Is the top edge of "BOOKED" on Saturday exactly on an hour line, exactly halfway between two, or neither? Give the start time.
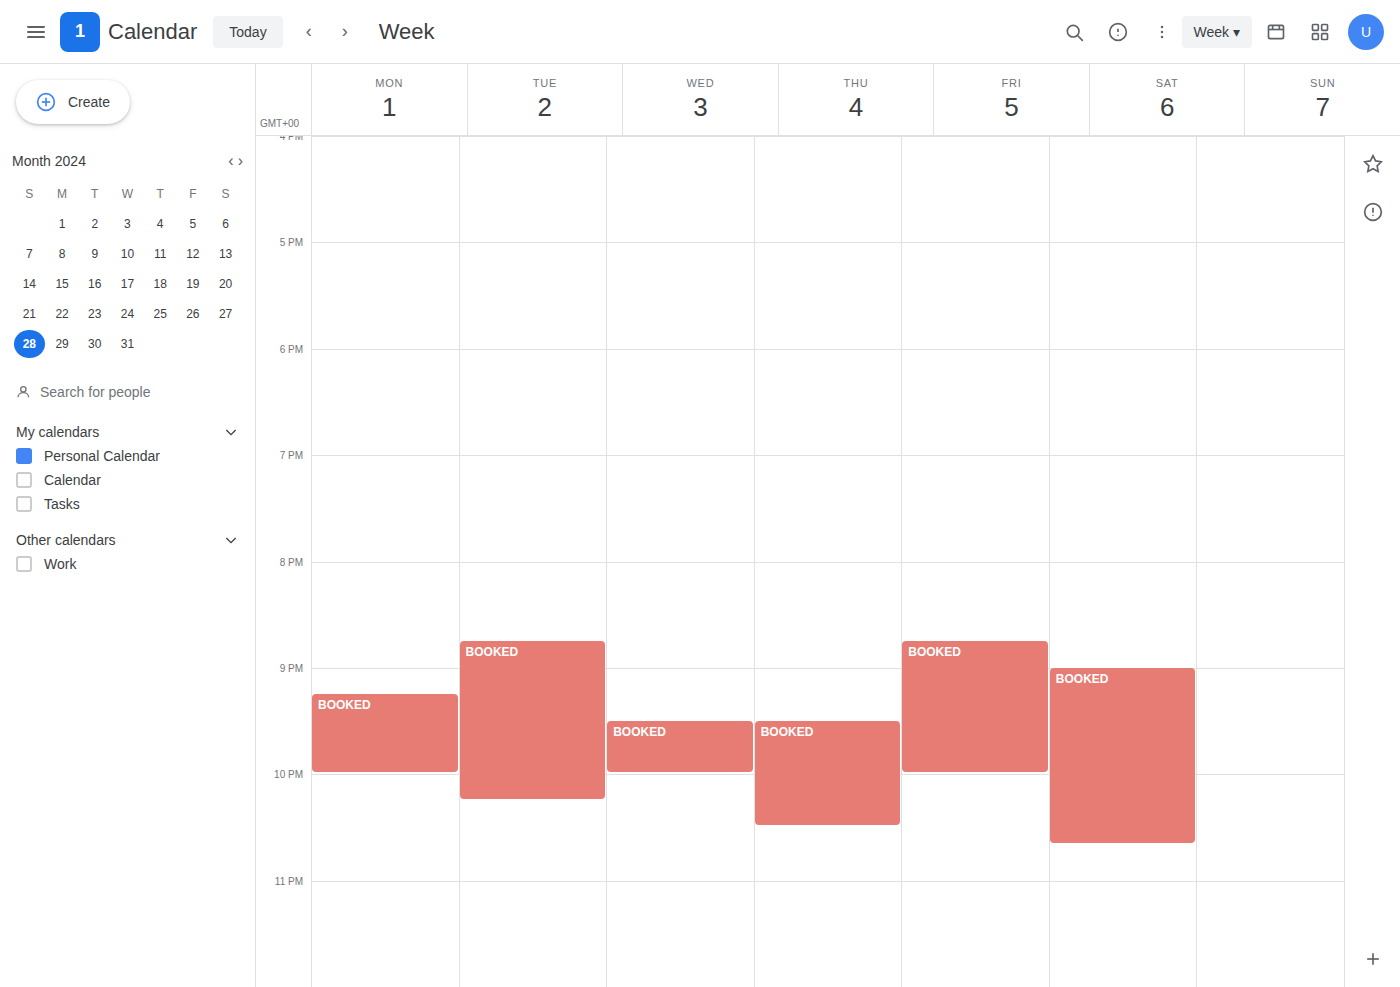
9:00 PM -- exactly on the 9 PM line.